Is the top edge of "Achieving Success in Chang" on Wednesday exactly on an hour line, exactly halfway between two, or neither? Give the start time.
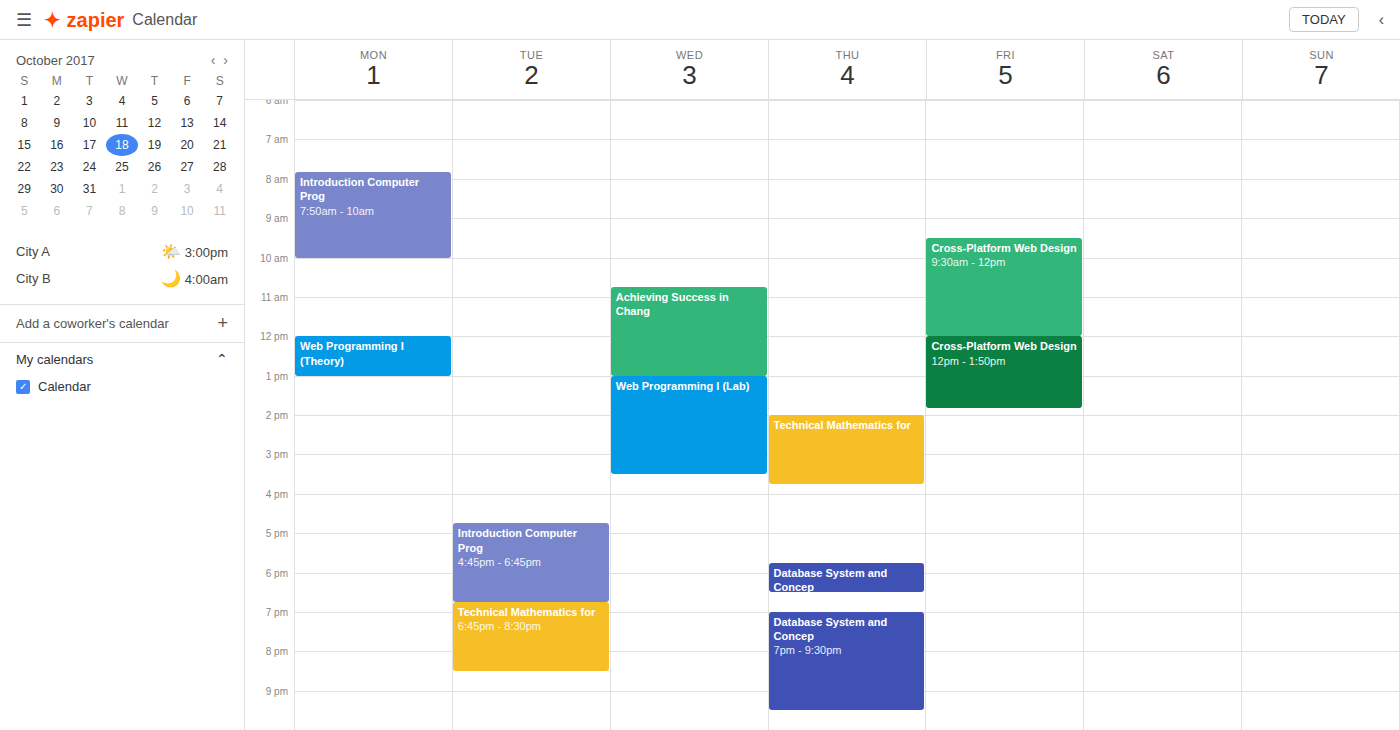
10:45 AM -- neither: three quarters of the way from the 10 AM line to the 11 AM line.